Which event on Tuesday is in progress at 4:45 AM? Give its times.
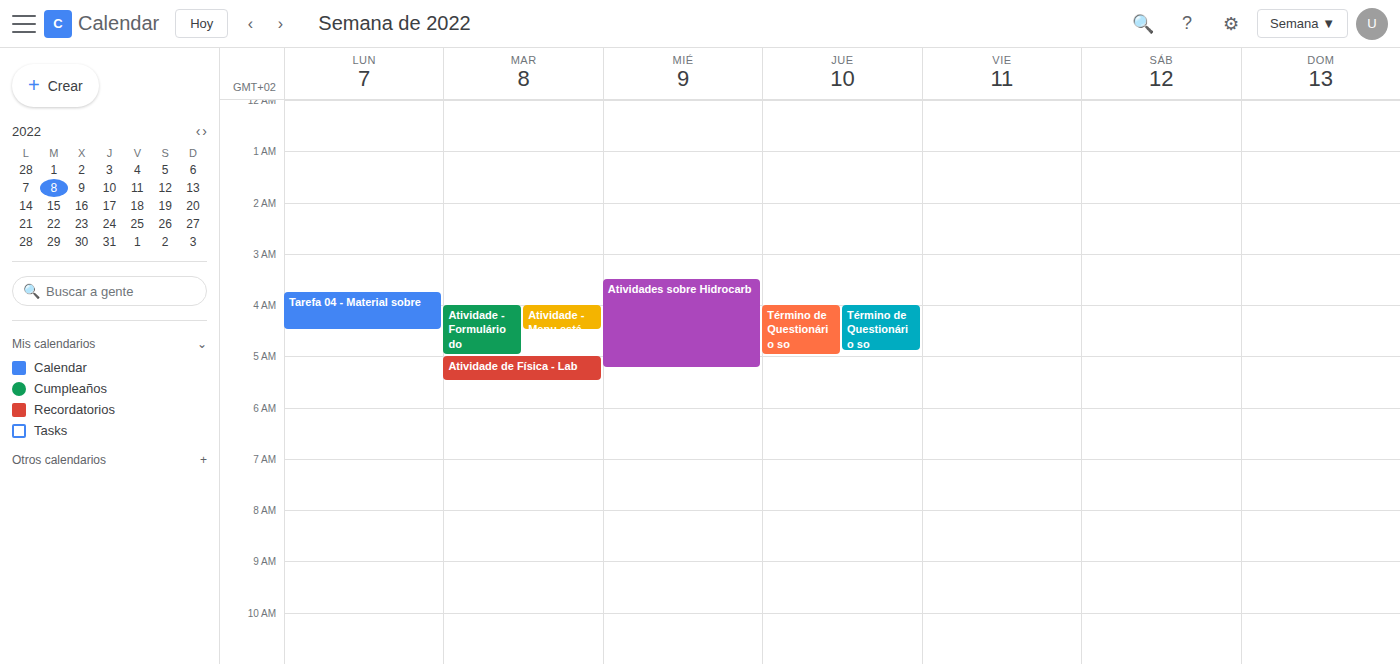
"Atividade - Formulário do", 4:00 AM to 5:00 AM